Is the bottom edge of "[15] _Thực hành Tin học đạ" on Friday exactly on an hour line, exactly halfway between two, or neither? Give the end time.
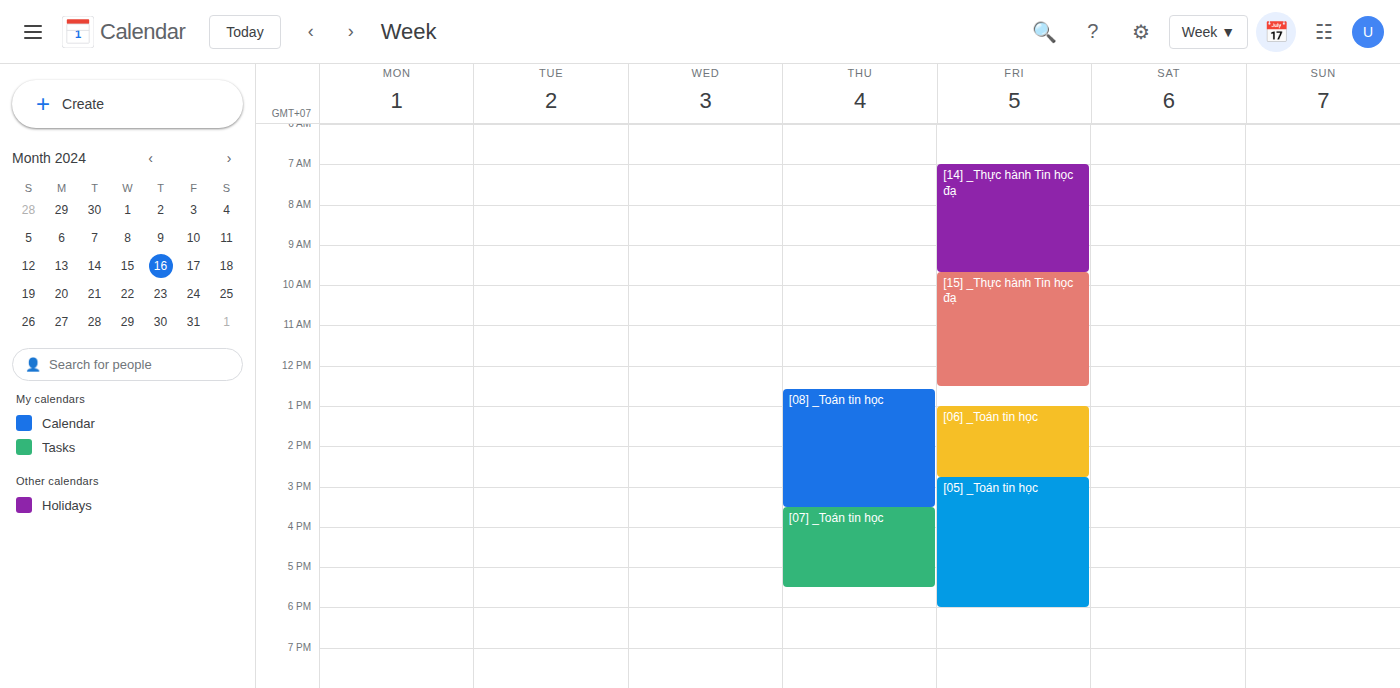
12:30 PM -- halfway between the 12 PM and 1 PM lines.